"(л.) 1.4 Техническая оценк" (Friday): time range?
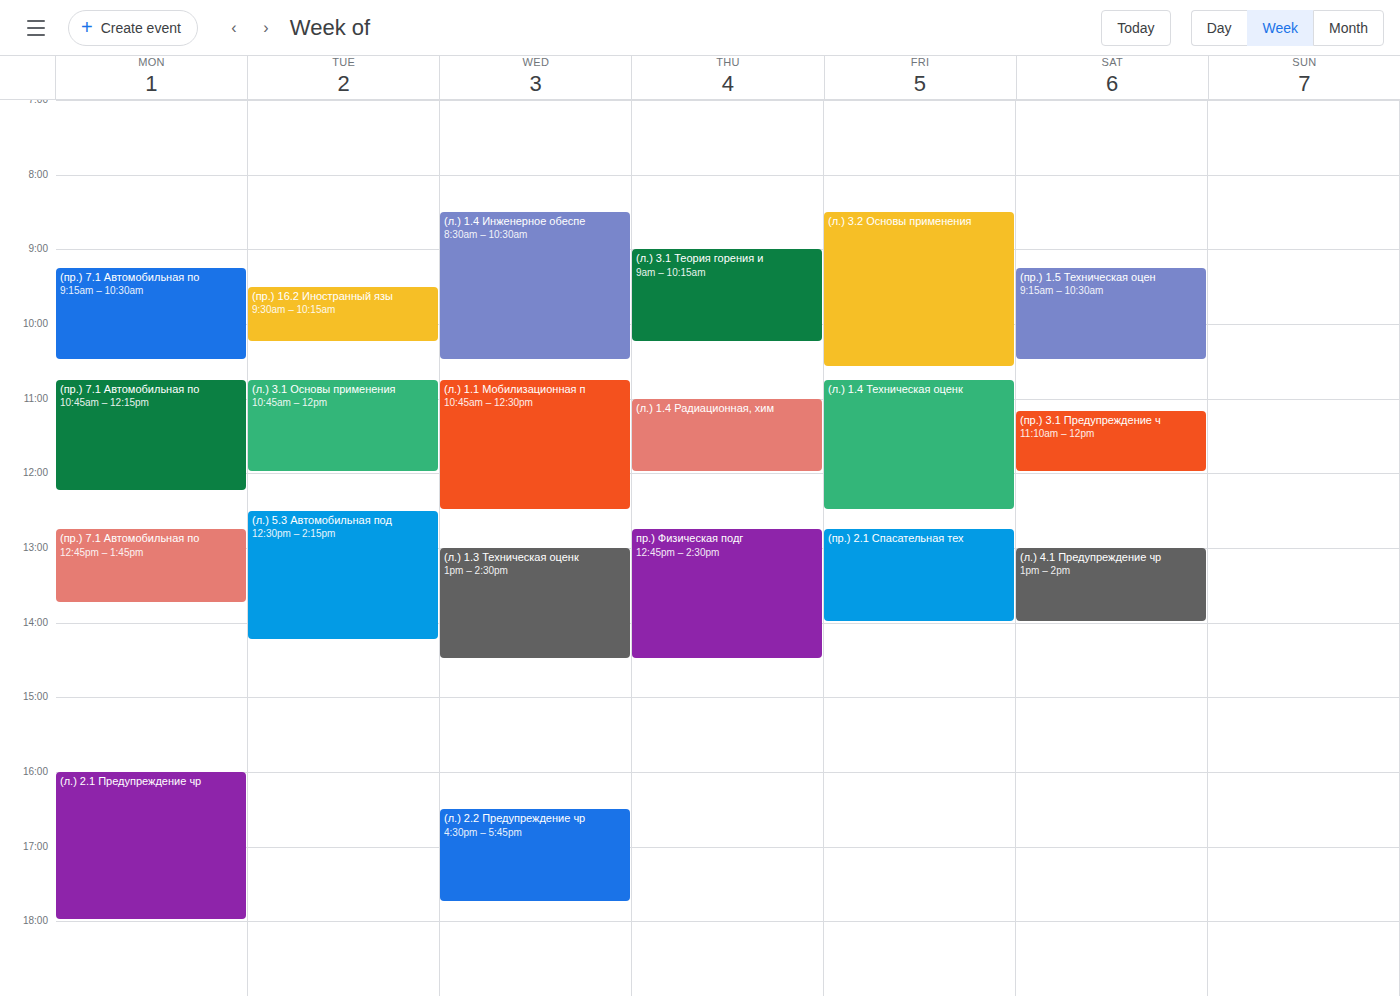
10:45 AM to 12:30 PM